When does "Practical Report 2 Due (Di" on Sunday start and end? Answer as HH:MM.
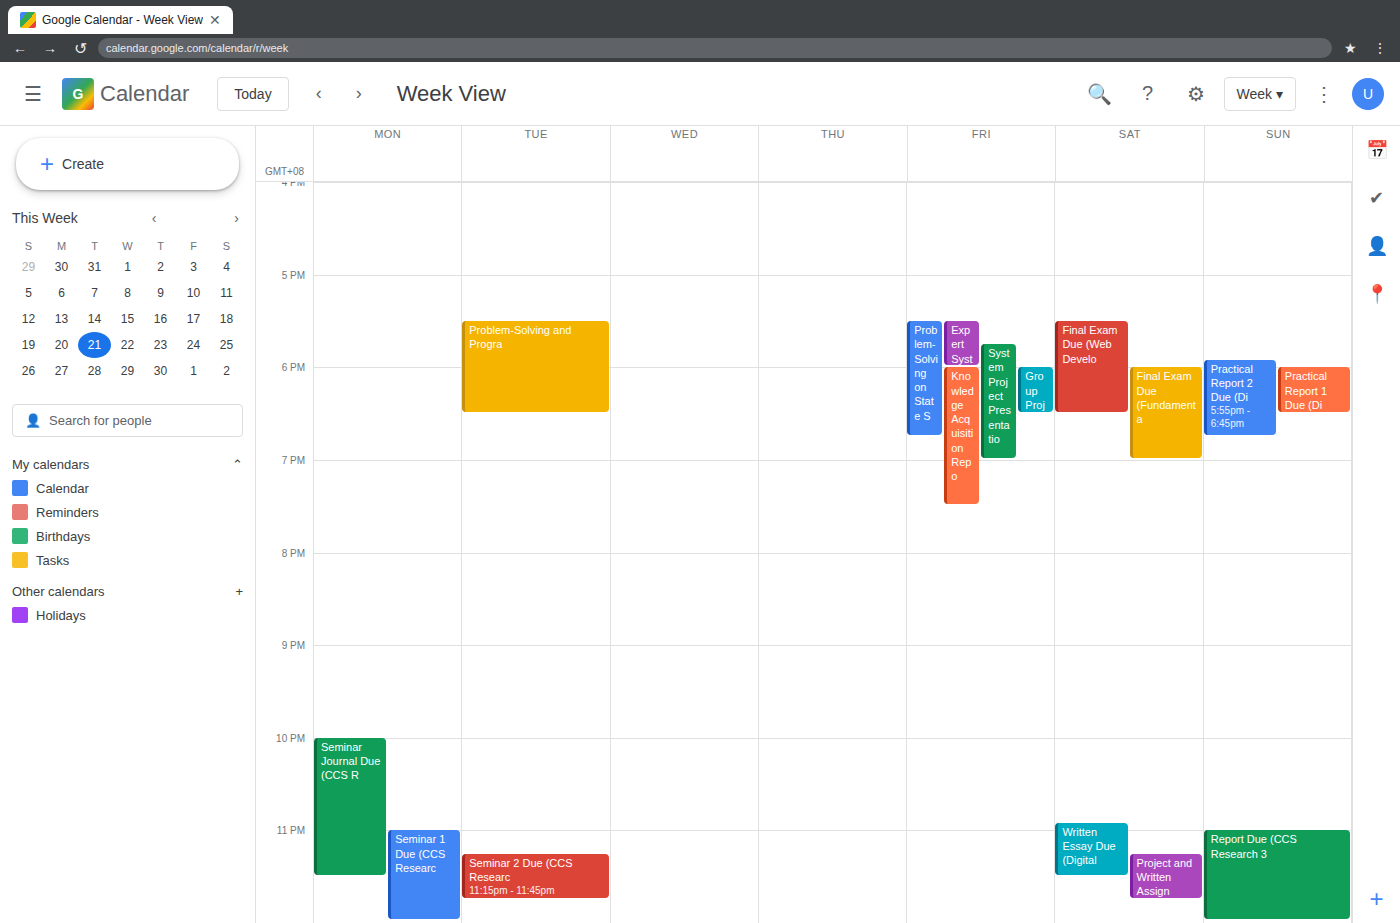
17:55 to 18:45